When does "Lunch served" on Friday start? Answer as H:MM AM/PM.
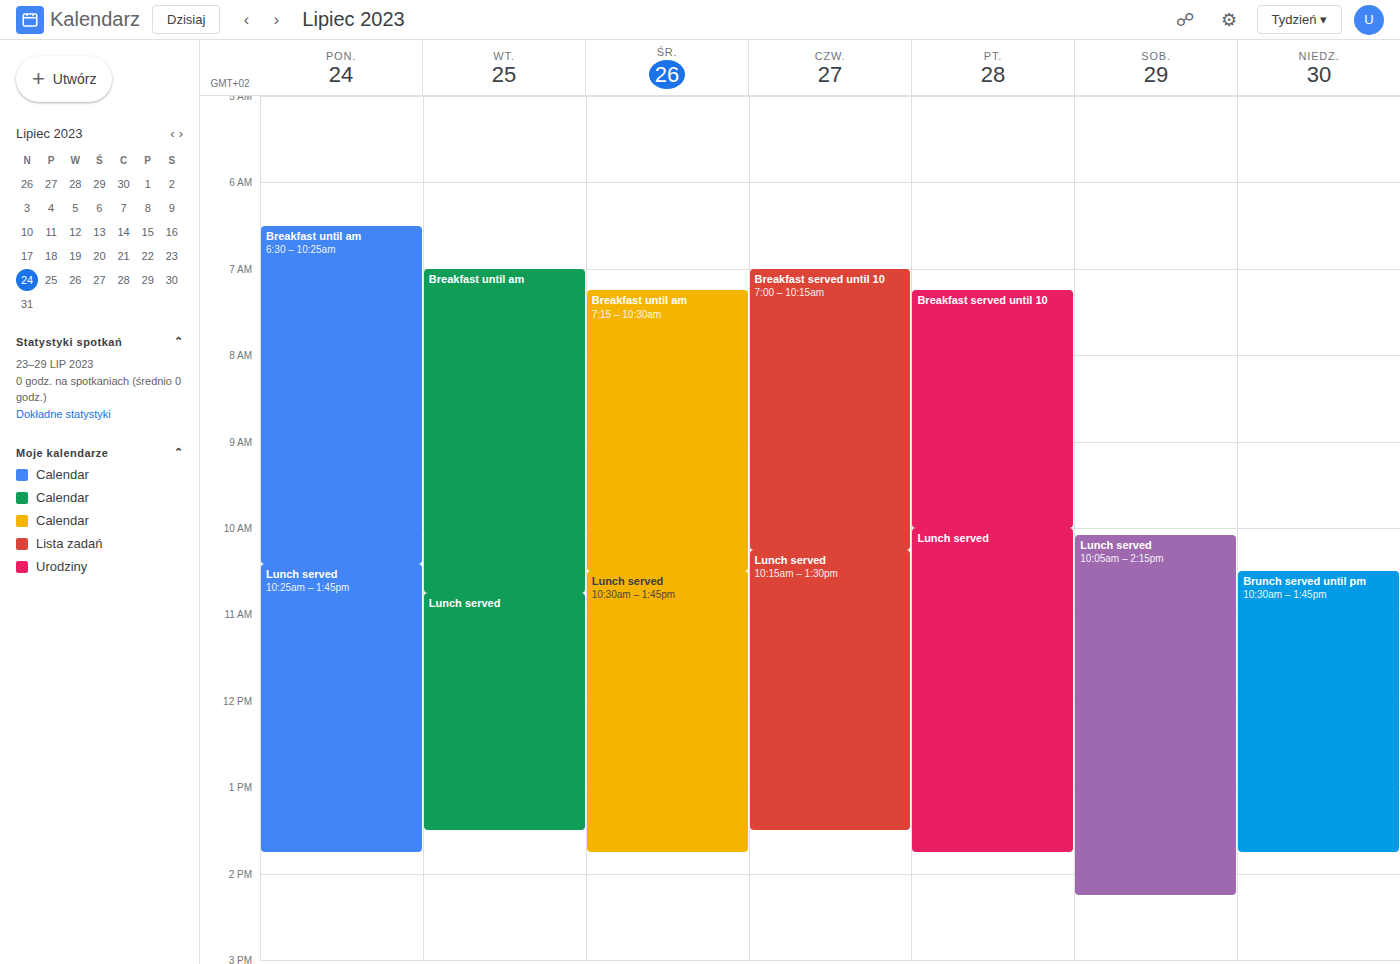
10:00 AM